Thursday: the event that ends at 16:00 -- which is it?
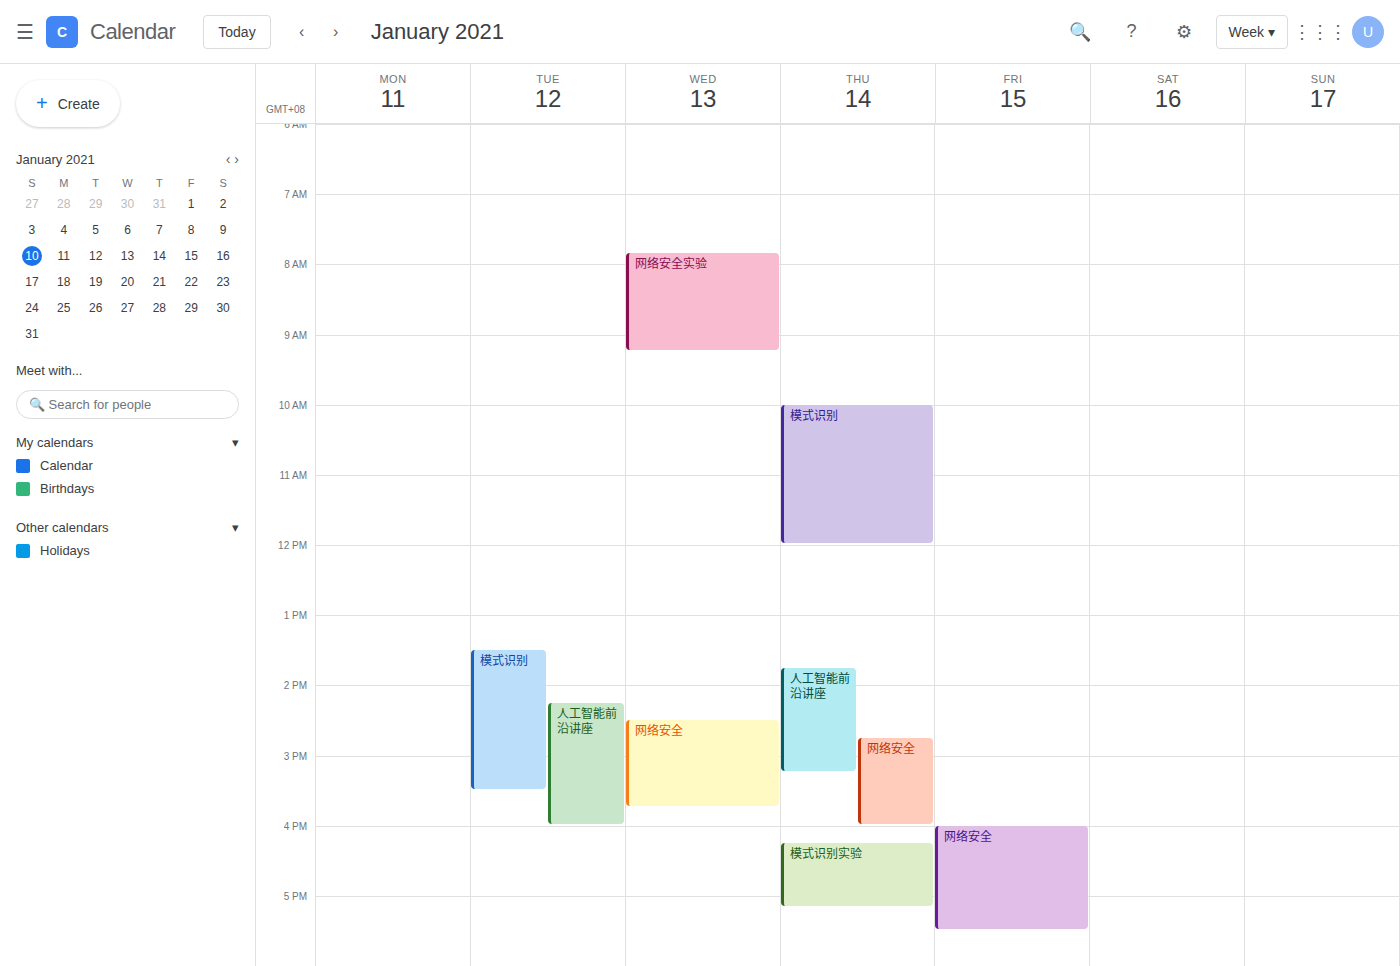
"网络安全"